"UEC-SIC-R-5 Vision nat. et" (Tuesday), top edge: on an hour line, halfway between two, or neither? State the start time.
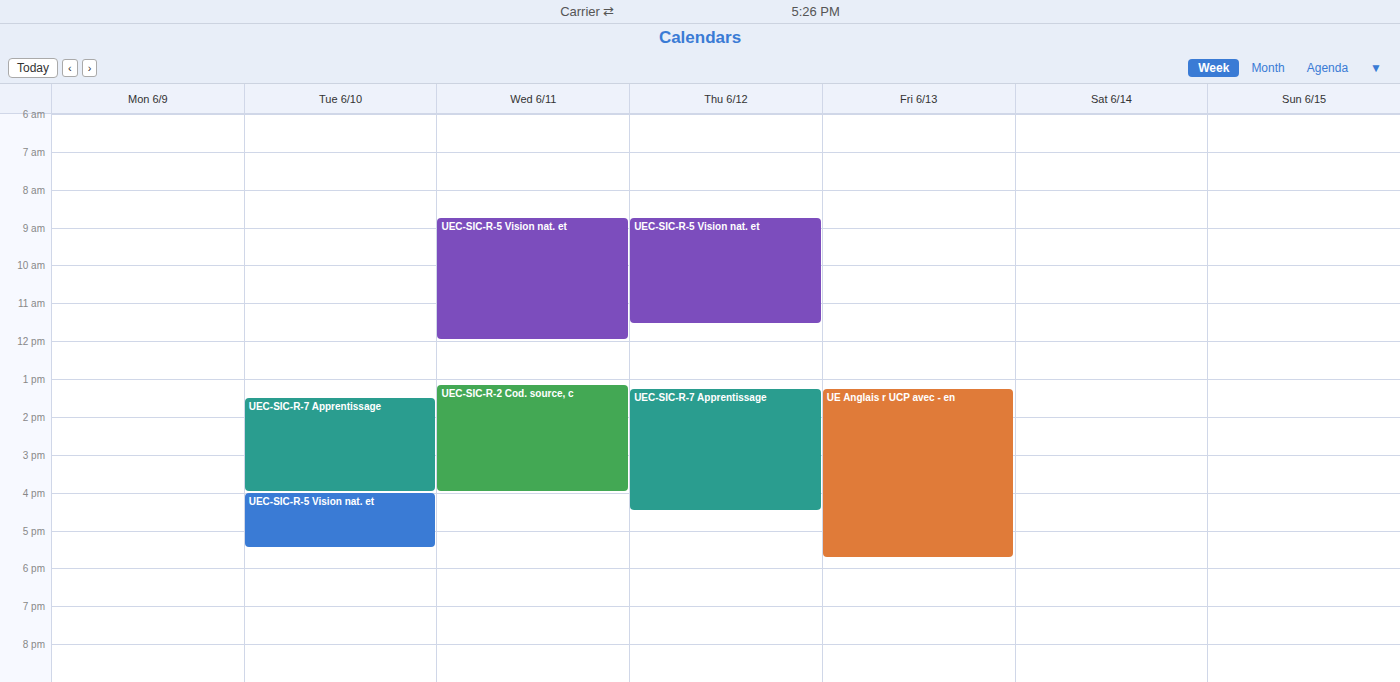
16:00 -- exactly on the 16:00 line.